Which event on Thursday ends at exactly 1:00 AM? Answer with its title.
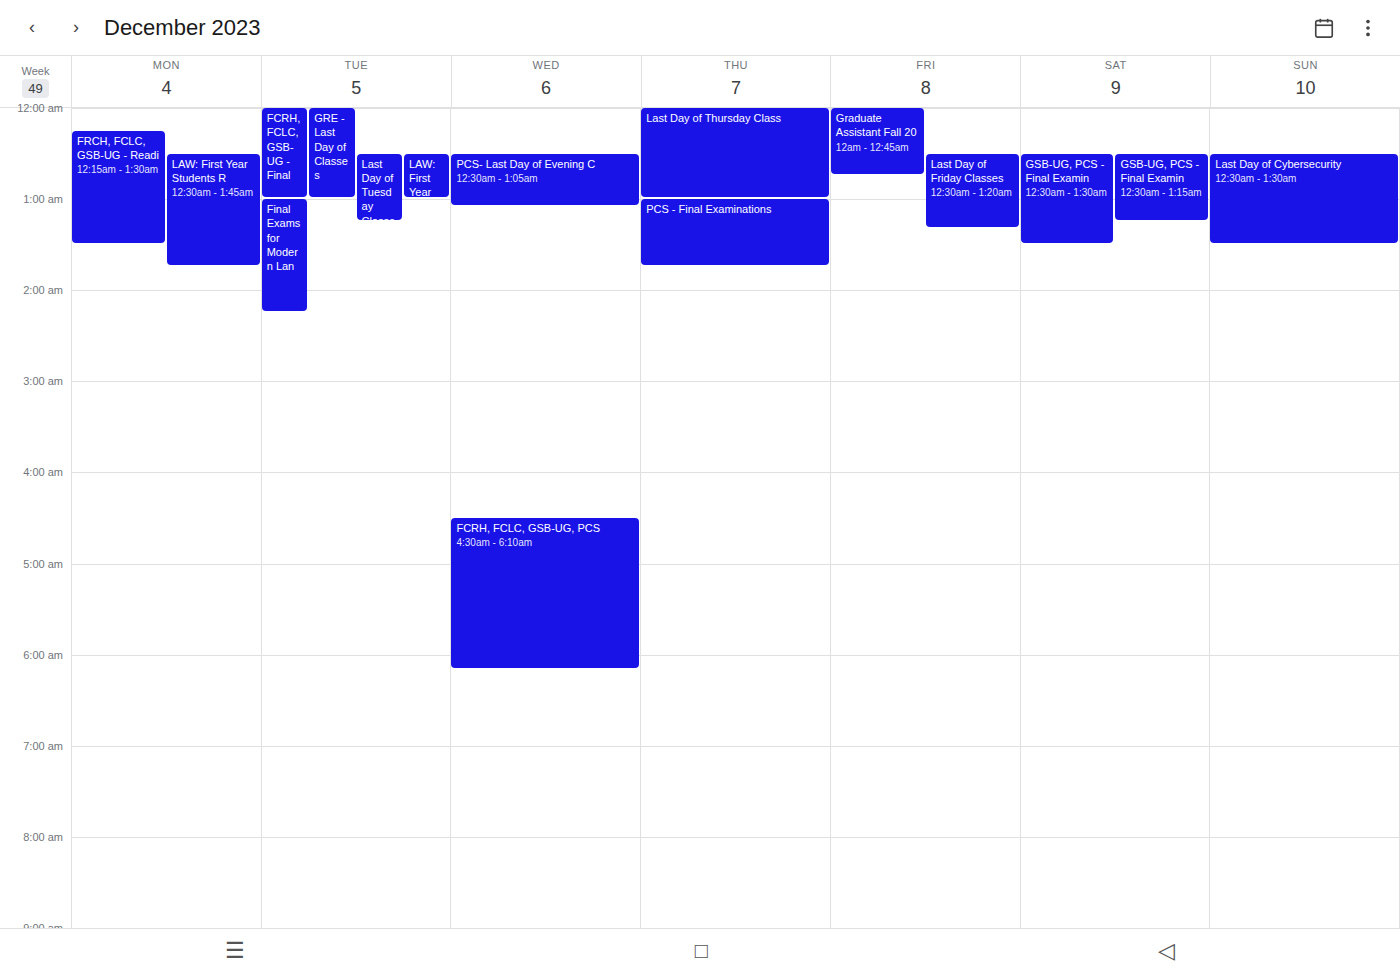
"Last Day of Thursday Class"